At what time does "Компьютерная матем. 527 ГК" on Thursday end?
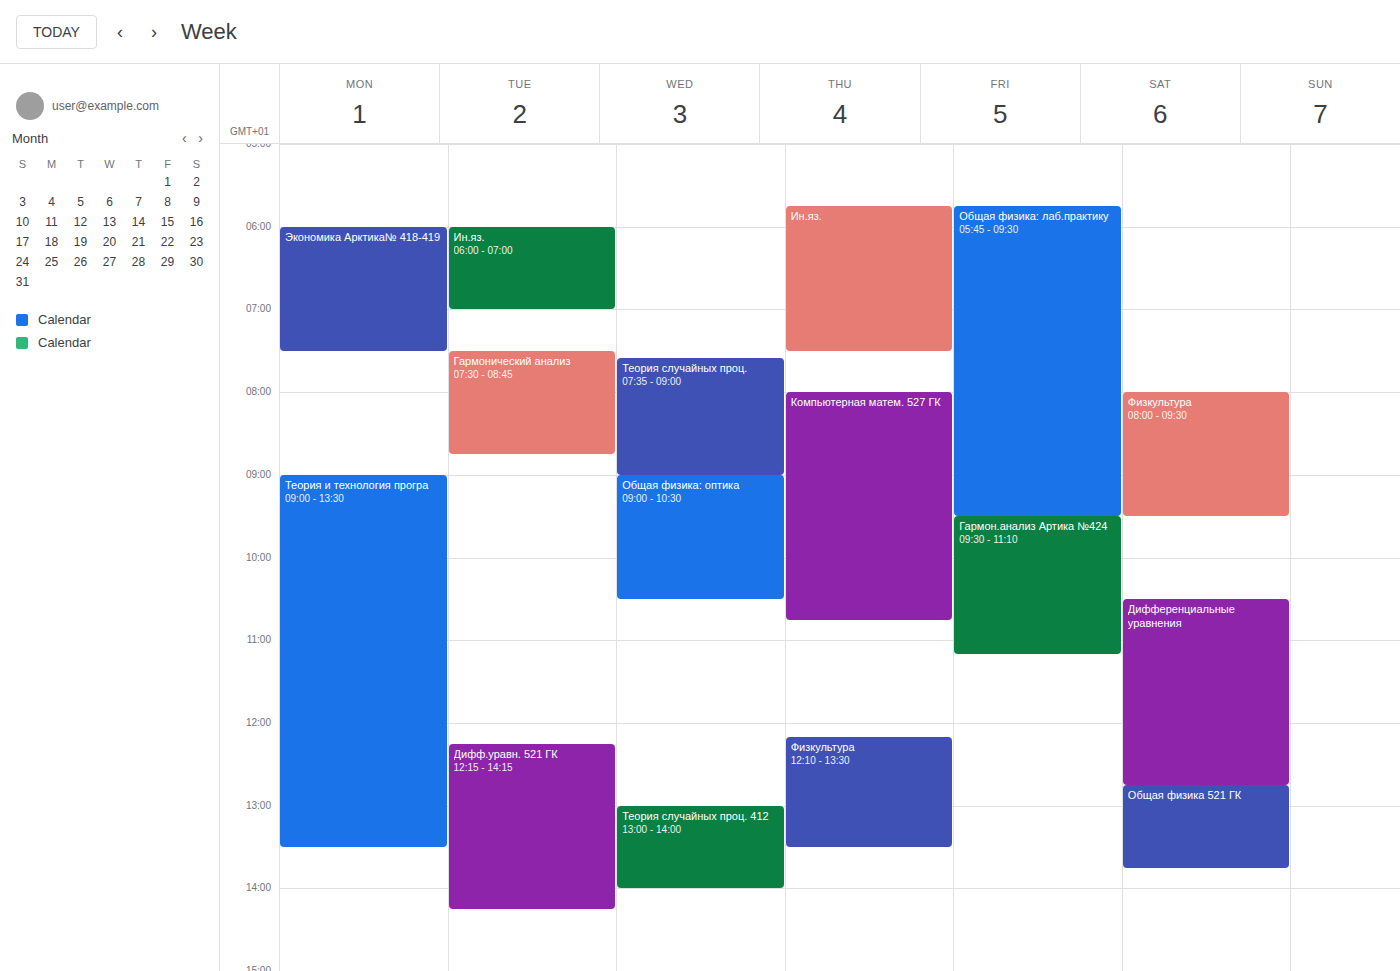
10:45 AM